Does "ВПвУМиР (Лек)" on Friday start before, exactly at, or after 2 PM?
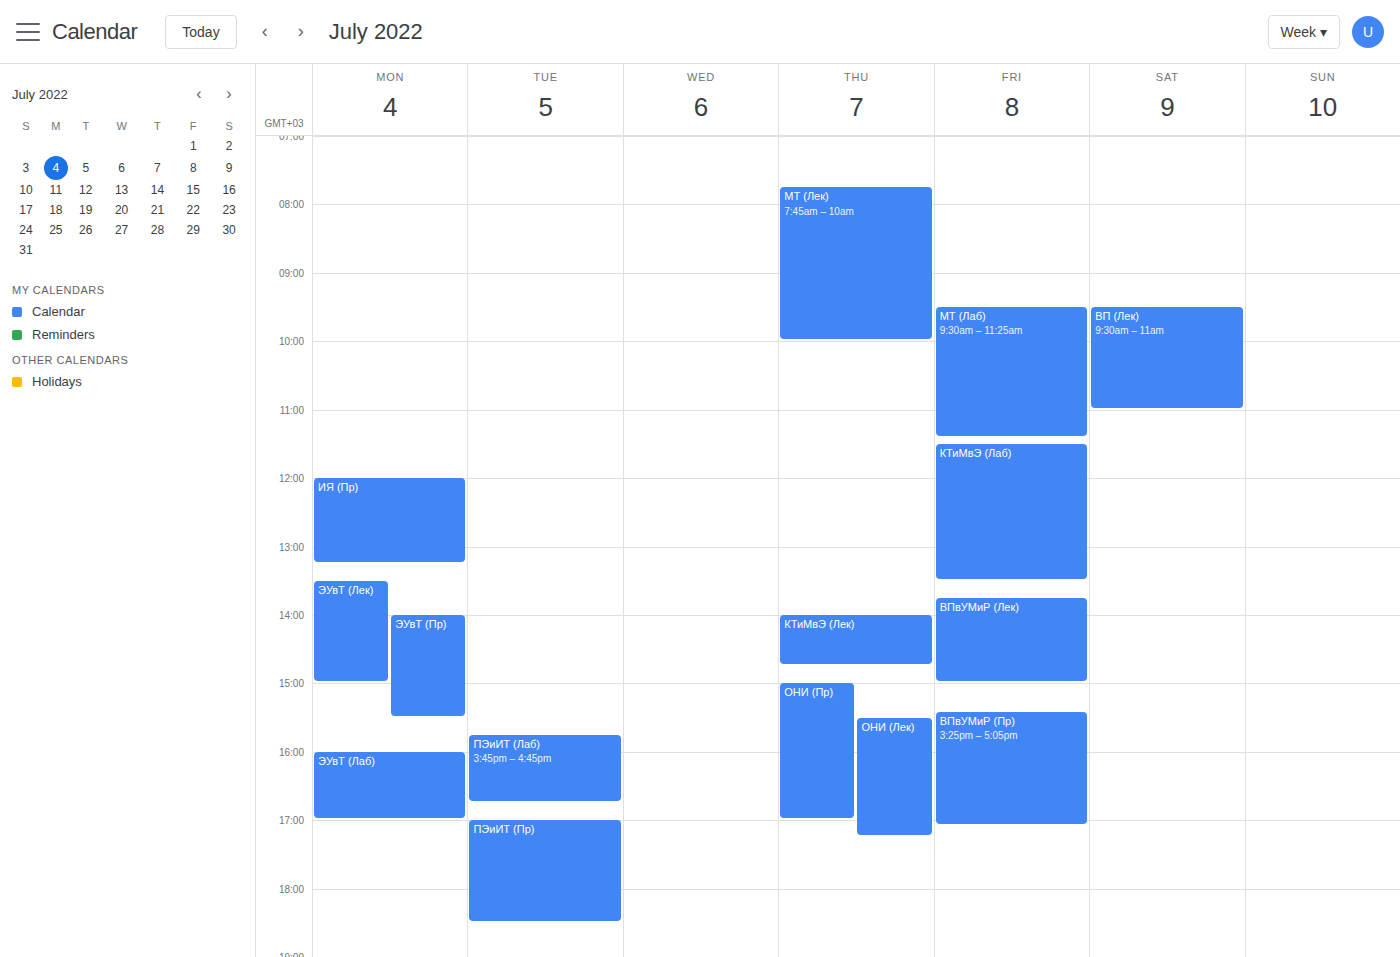
1:45 PM -- before 2 PM, 15 minutes above the 2 PM line.